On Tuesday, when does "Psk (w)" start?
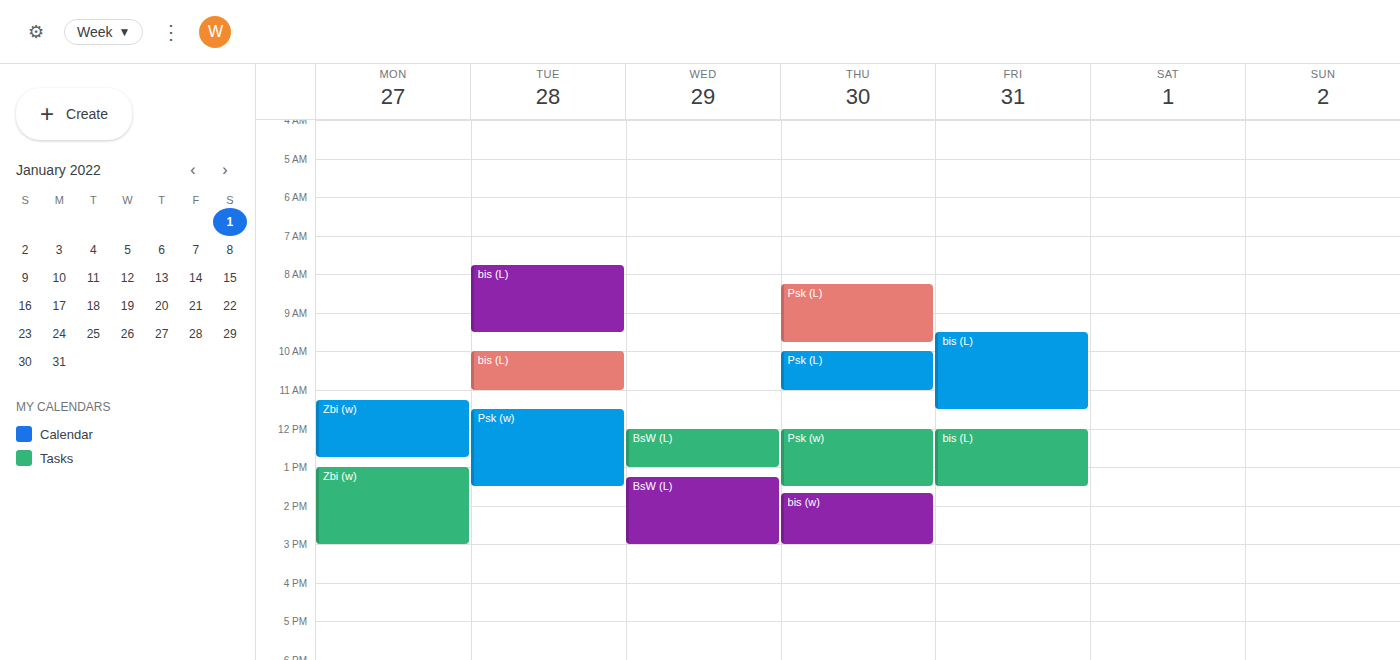
11:30 AM